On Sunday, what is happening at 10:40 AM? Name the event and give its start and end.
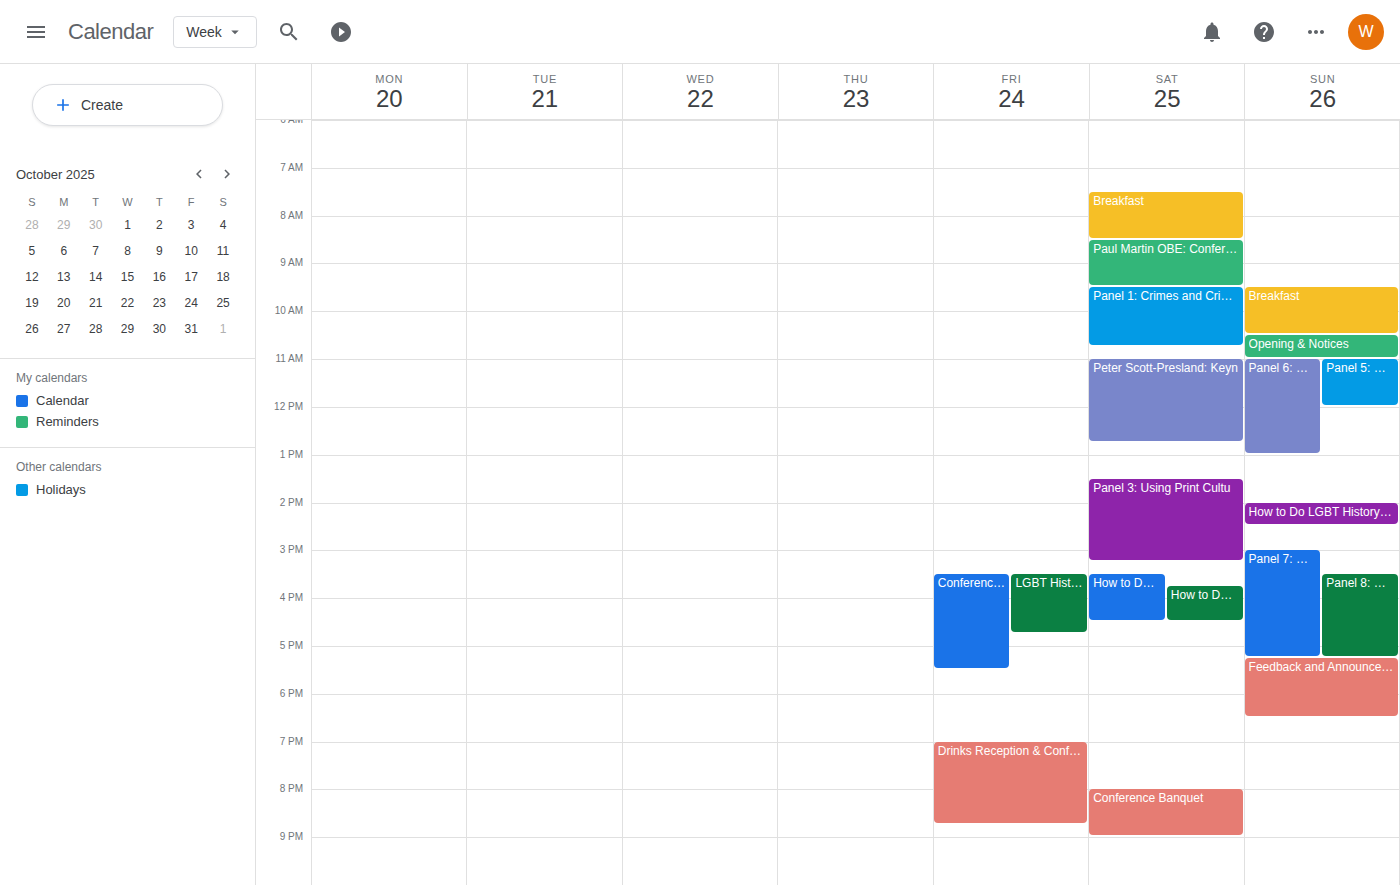
"Opening & Notices", 10:30 AM to 11:00 AM